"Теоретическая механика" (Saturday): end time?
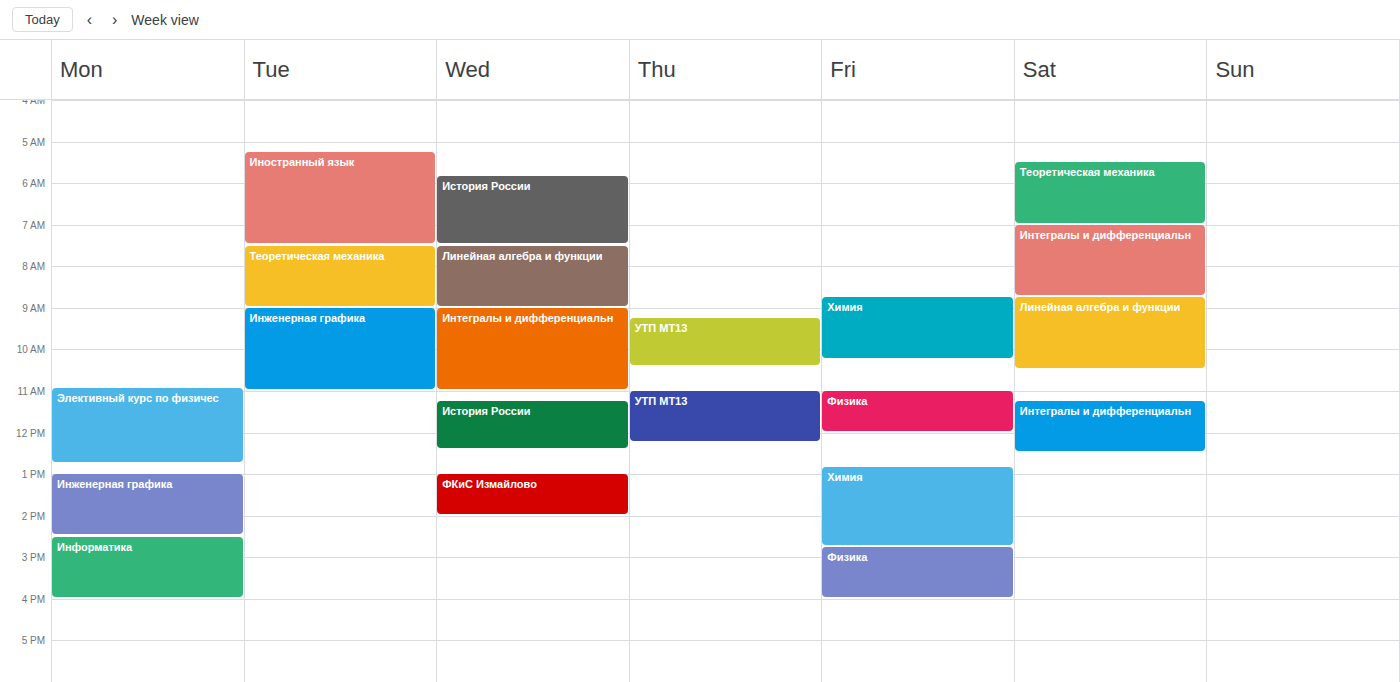
7:00 AM